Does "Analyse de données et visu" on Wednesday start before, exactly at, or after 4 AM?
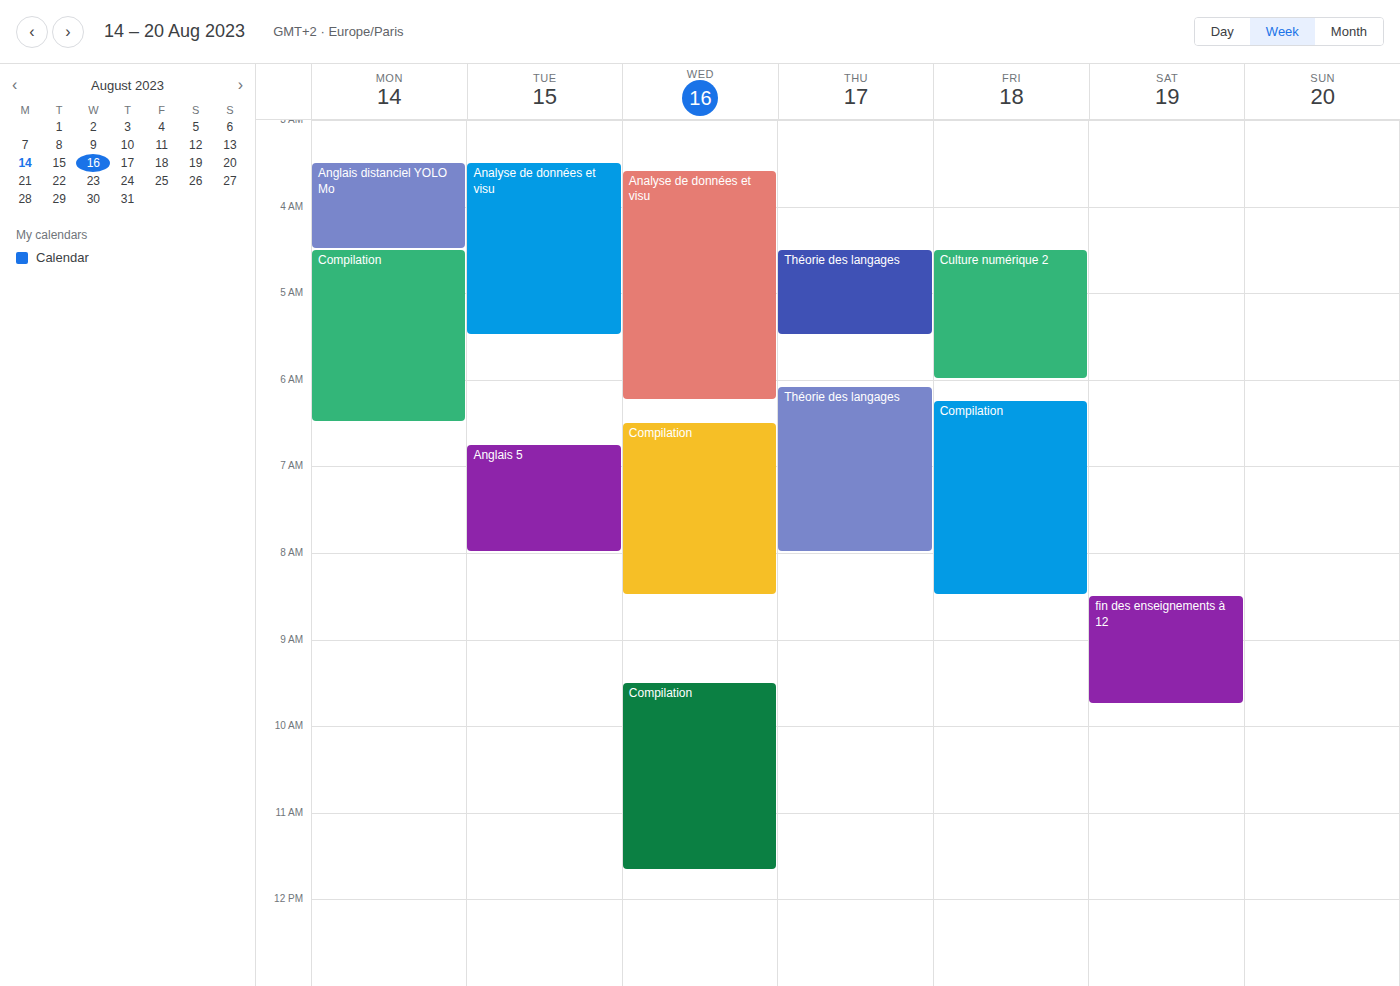
3:35 AM -- before 4 AM, 25 minutes above the 4 AM line.